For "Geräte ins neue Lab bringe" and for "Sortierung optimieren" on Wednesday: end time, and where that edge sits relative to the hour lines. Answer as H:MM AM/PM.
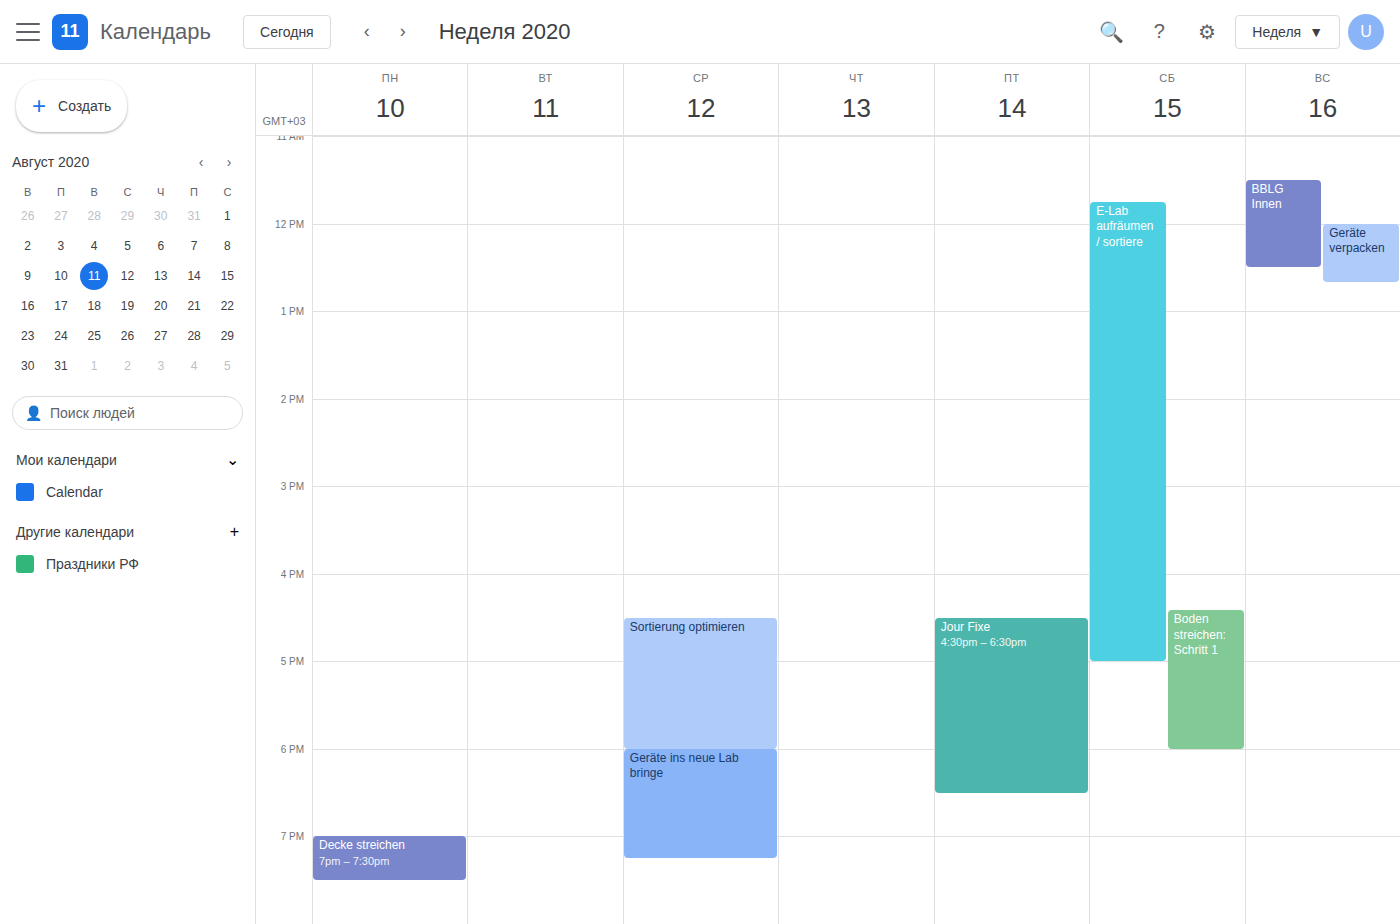
"Geräte ins neue Lab bringe": 7:15 PM, neither: a quarter of the way from the 7 PM line to the 8 PM line. "Sortierung optimieren": 6:00 PM, exactly on the 6 PM line.